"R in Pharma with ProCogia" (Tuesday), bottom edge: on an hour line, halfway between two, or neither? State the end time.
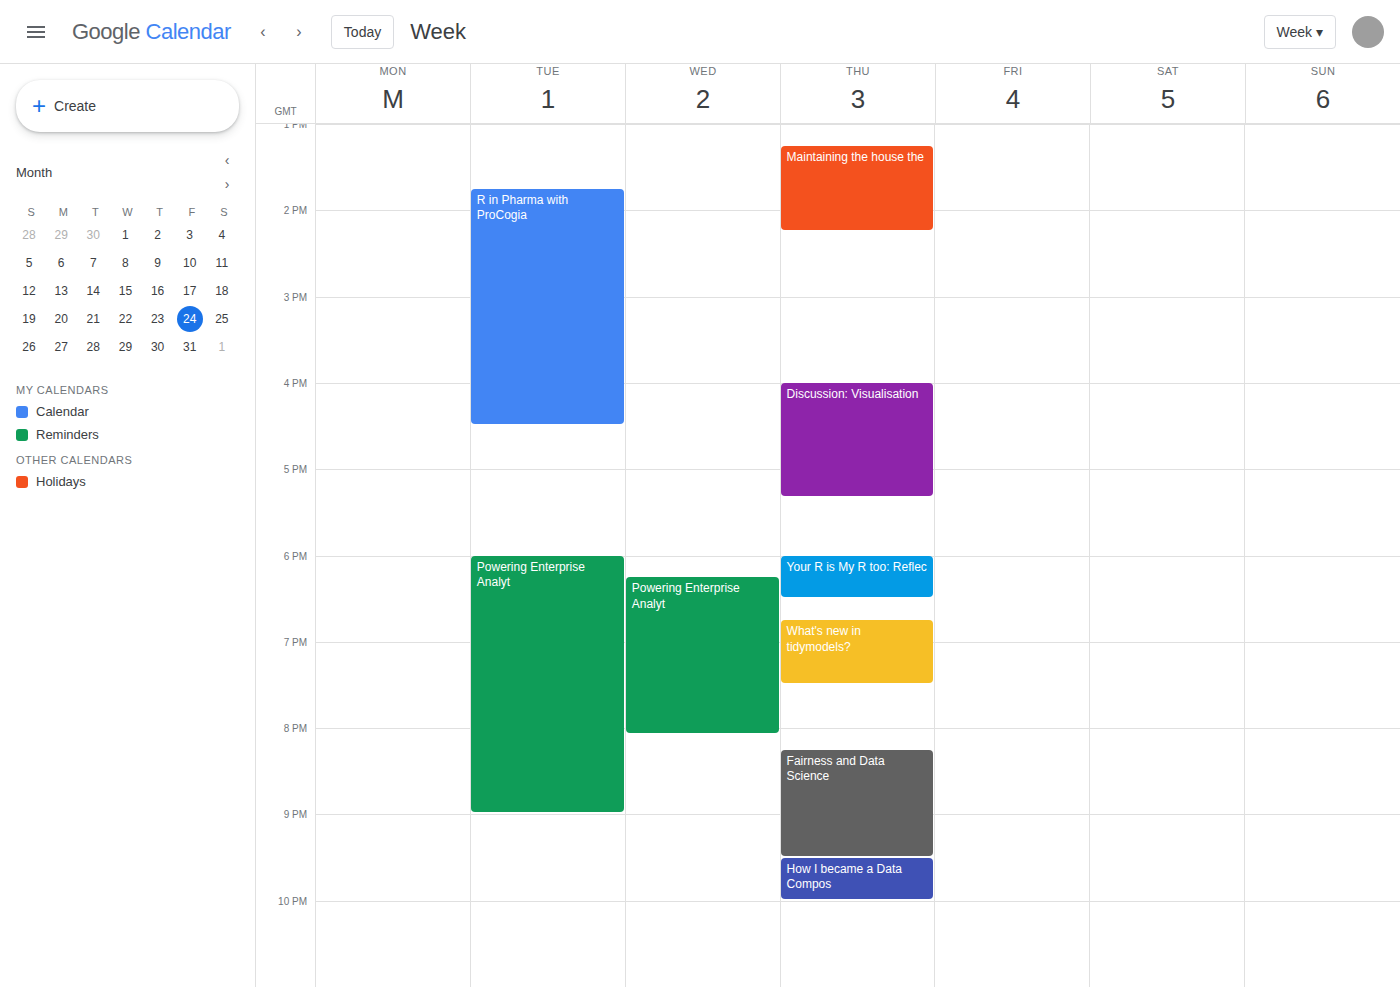
4:30 PM -- halfway between the 4 PM and 5 PM lines.